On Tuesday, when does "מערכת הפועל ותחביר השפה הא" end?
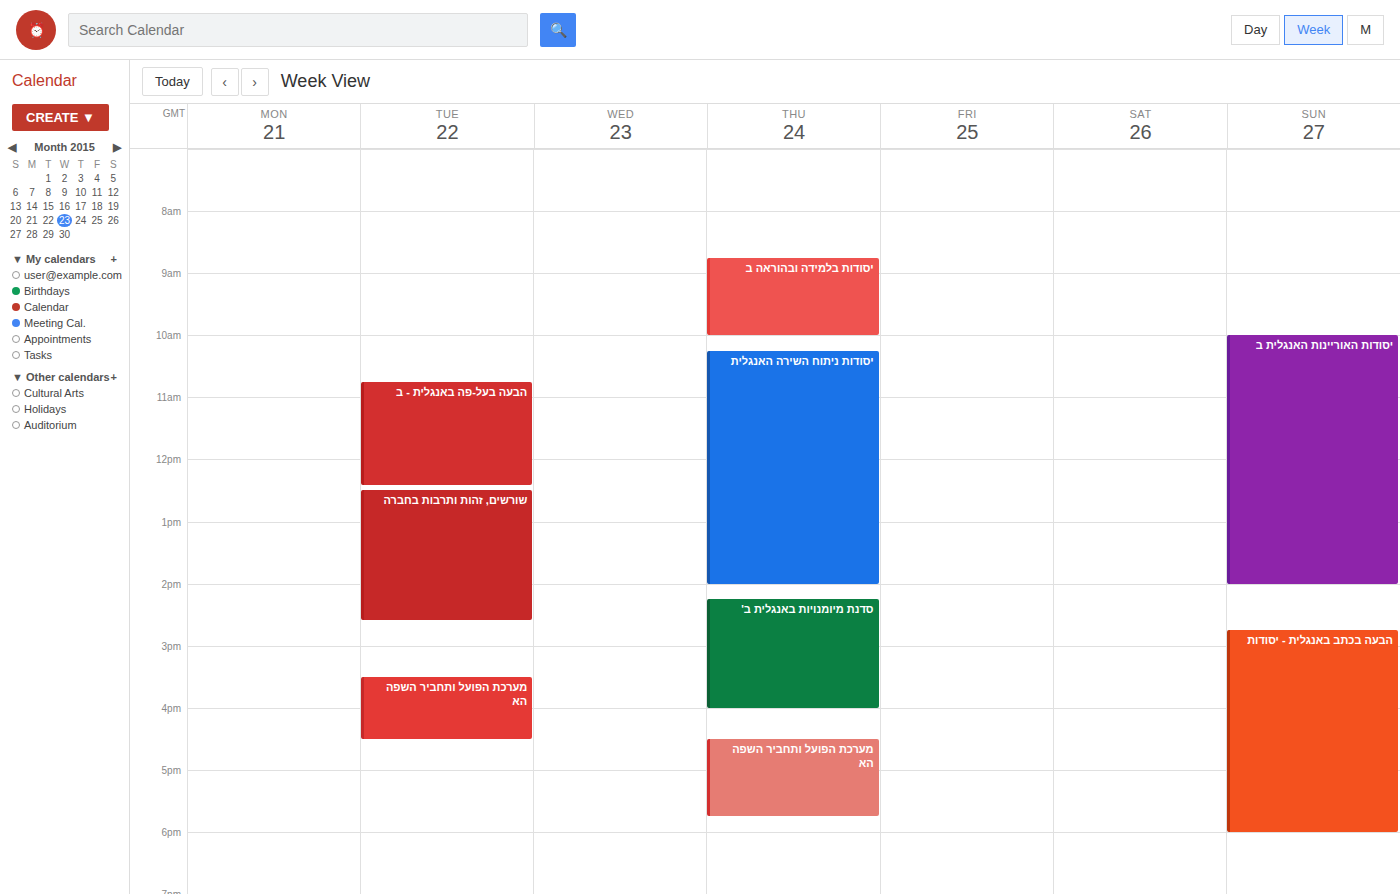
4:30 PM